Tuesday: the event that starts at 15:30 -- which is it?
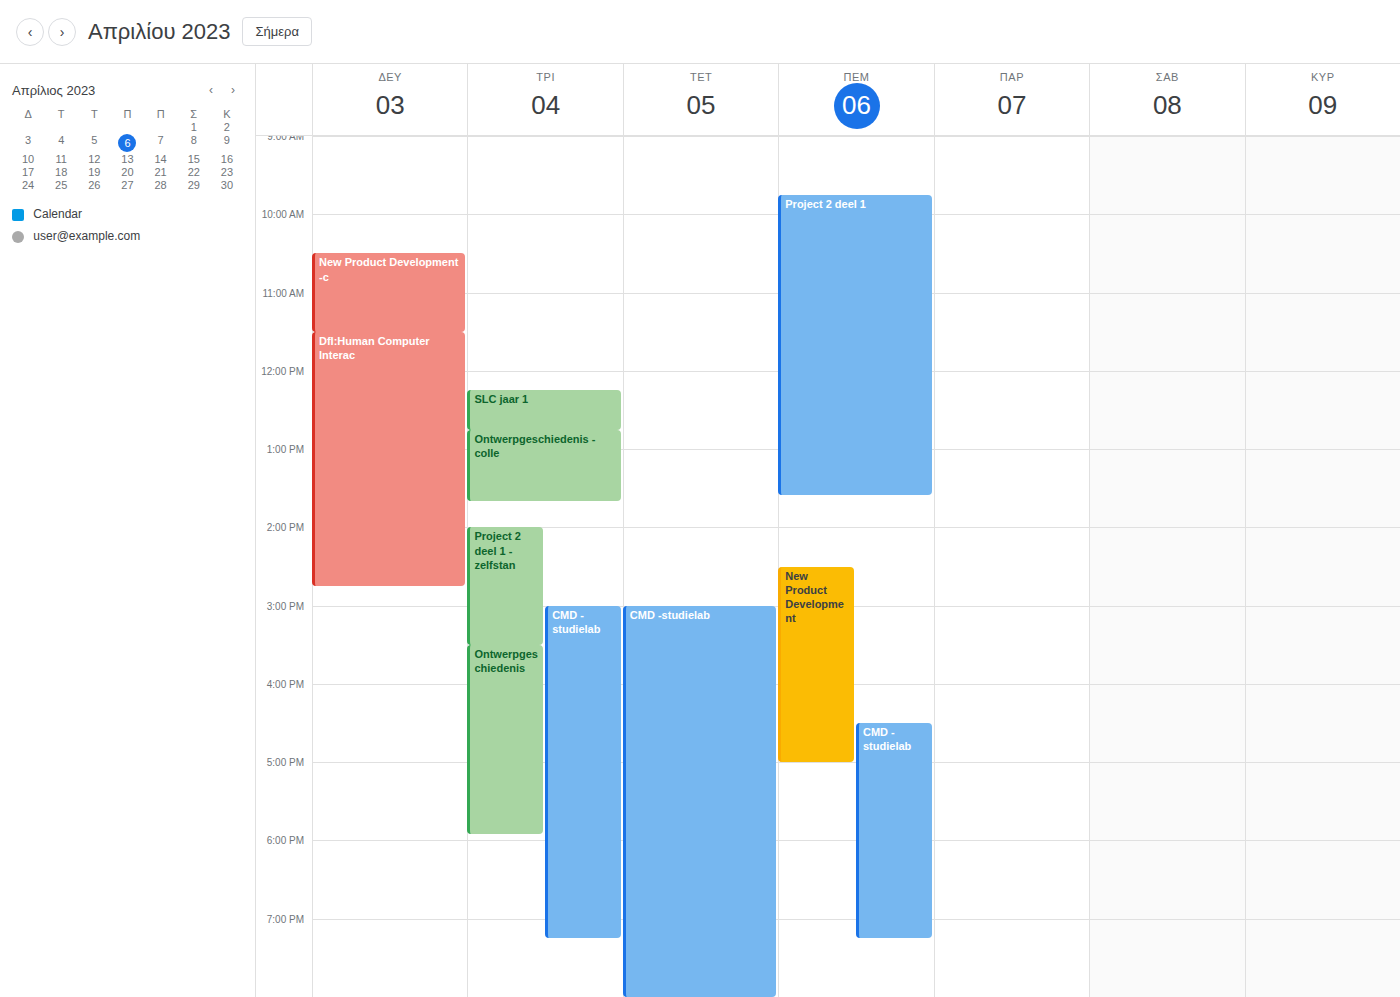
"Ontwerpgeschiedenis"